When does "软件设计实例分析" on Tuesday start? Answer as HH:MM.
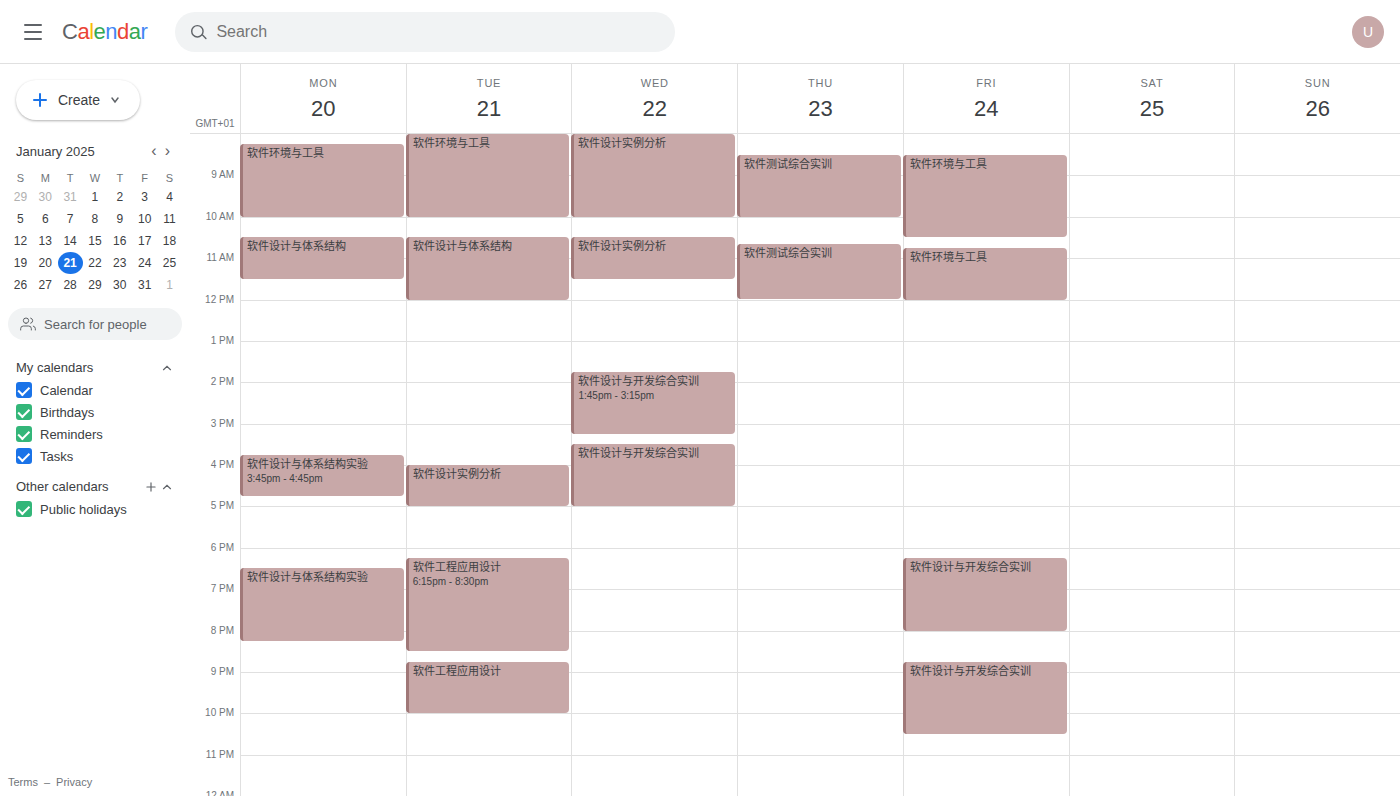
16:00